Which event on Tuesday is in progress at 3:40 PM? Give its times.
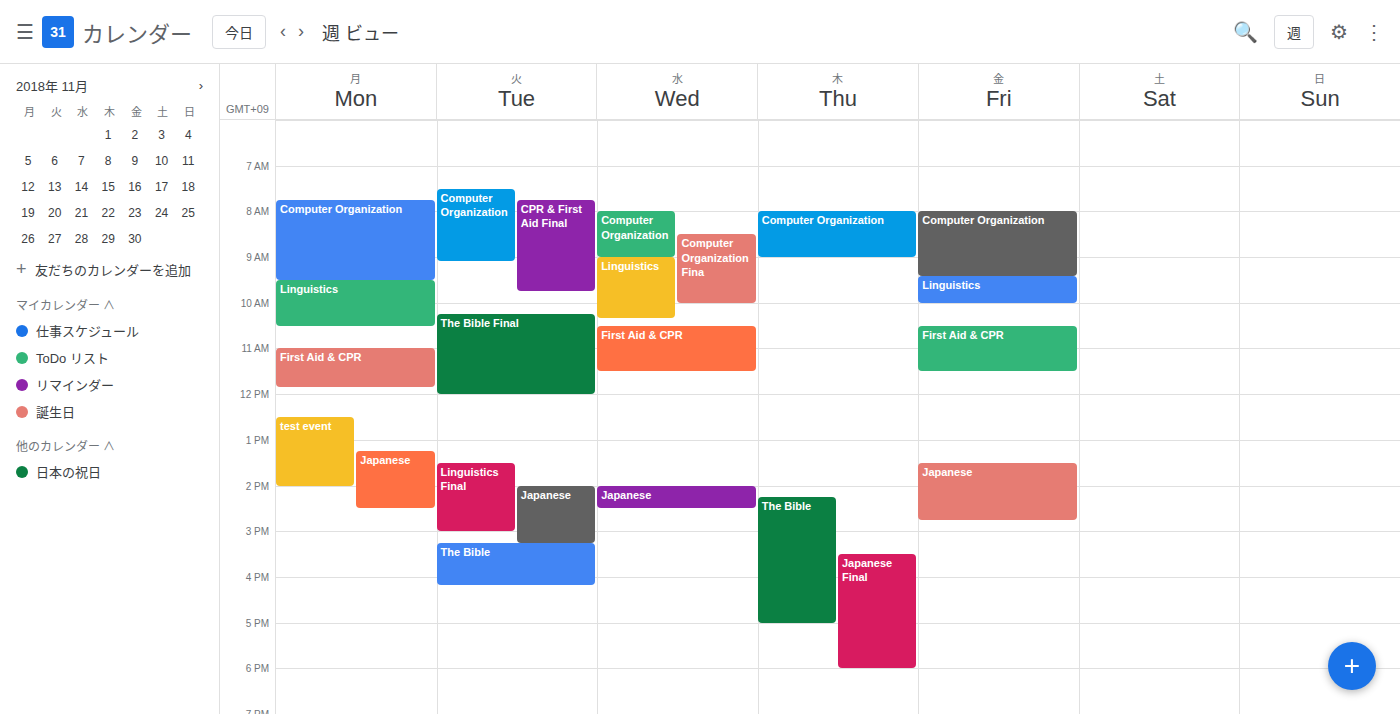
"The Bible", 3:15 PM to 4:10 PM